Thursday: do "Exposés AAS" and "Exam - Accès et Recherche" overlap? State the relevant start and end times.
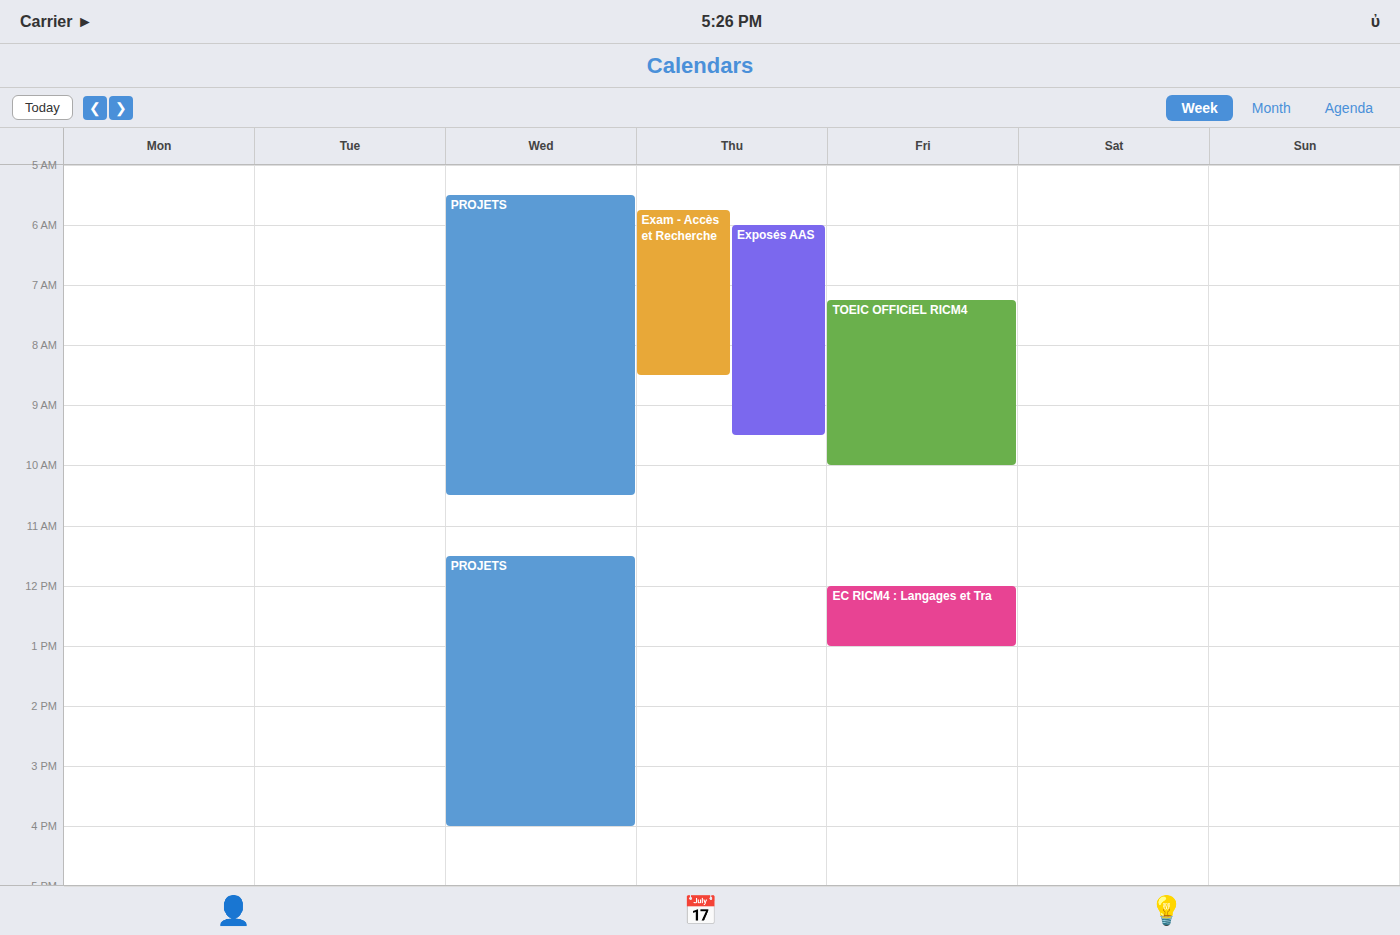
"Exposés AAS" starts at 6:00 AM, before "Exam - Accès et Recherche" ends at 8:30 AM -- they overlap.